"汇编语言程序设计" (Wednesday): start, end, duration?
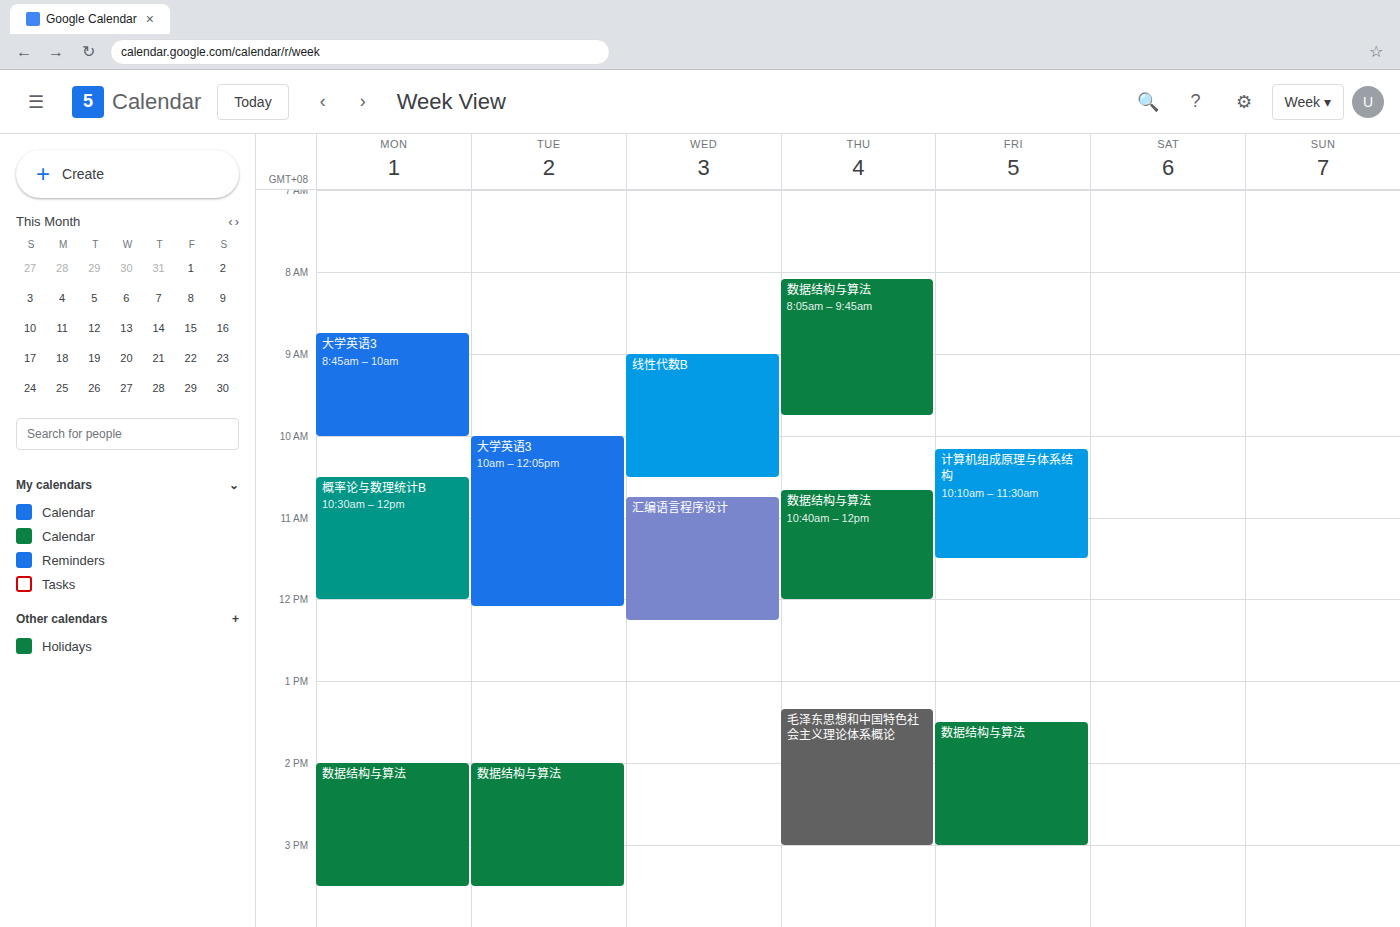
10:45 AM to 12:15 PM, 1 hour 30 minutes